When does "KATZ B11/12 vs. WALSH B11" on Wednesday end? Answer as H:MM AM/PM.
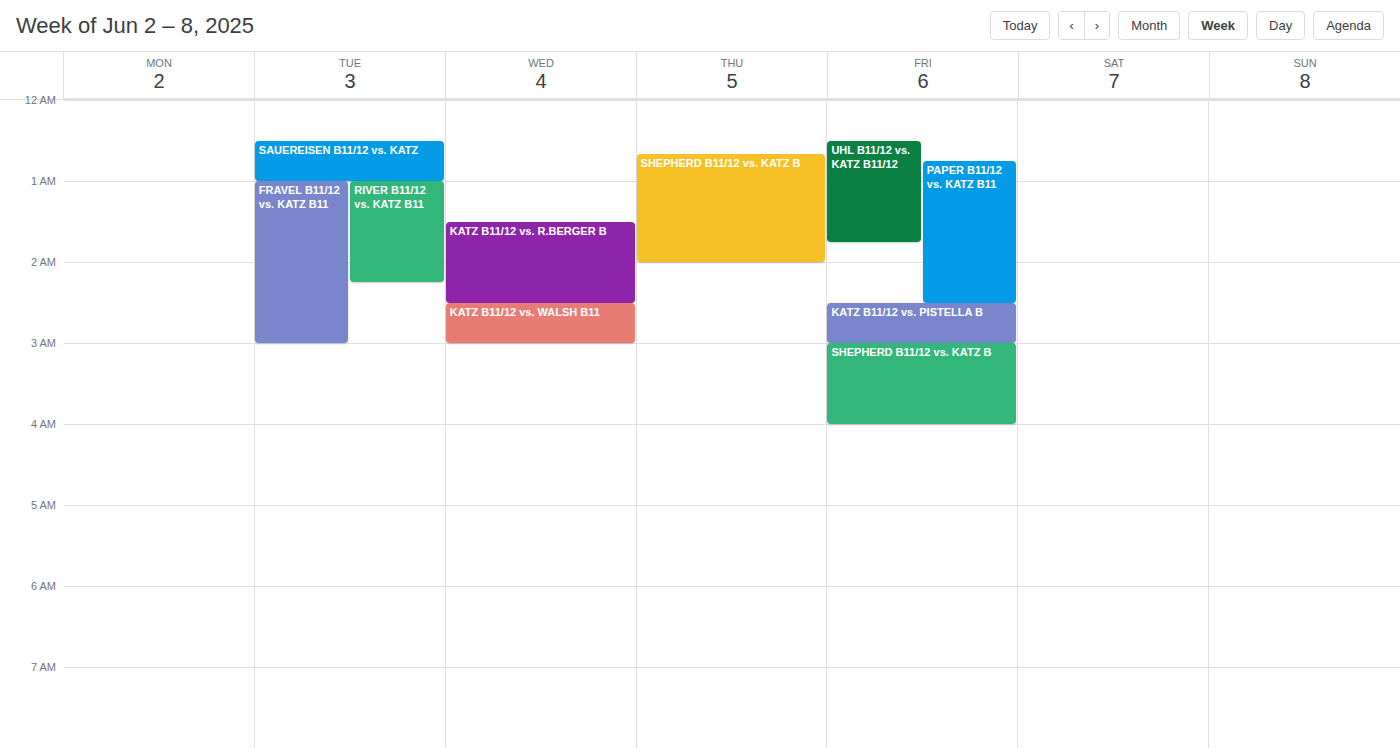
3:00 AM